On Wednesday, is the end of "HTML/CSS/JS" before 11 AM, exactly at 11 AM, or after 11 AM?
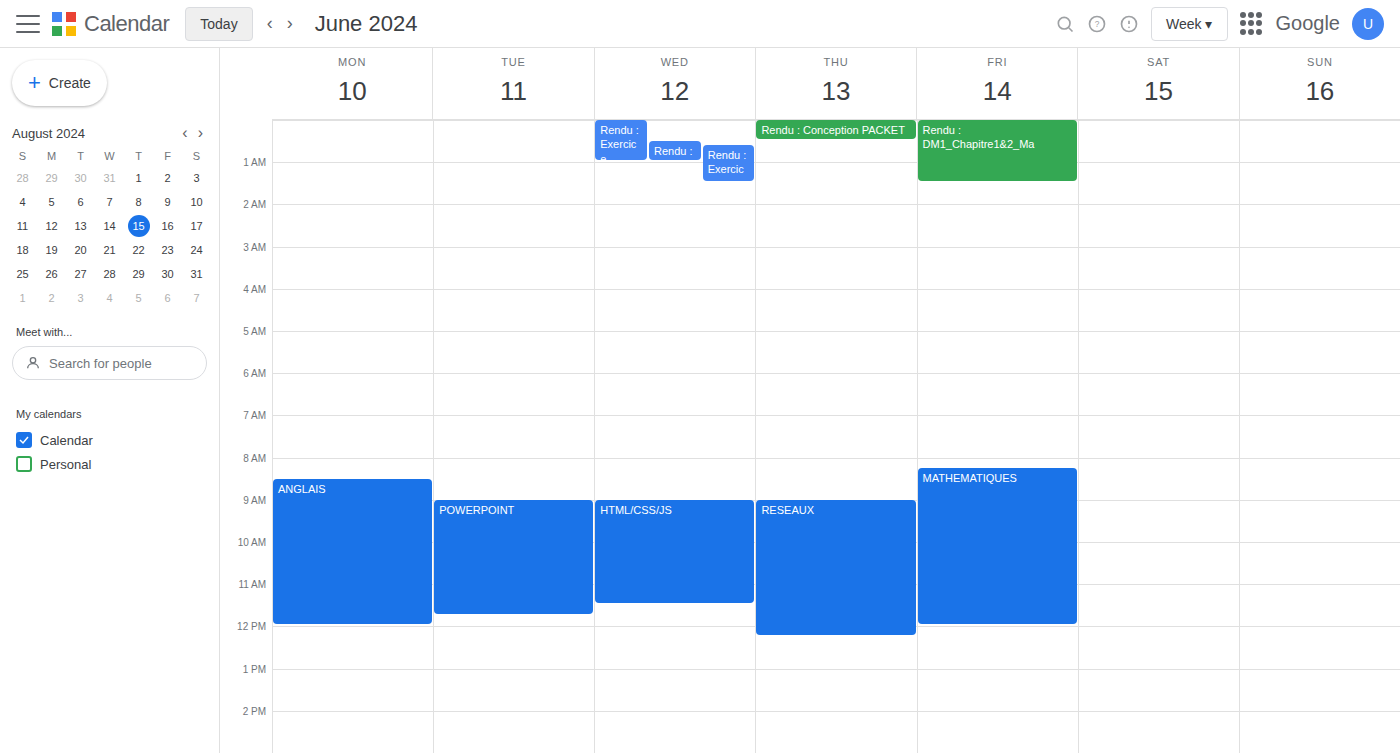
11:30 AM -- after 11 AM, 30 minutes below the 11 AM line.